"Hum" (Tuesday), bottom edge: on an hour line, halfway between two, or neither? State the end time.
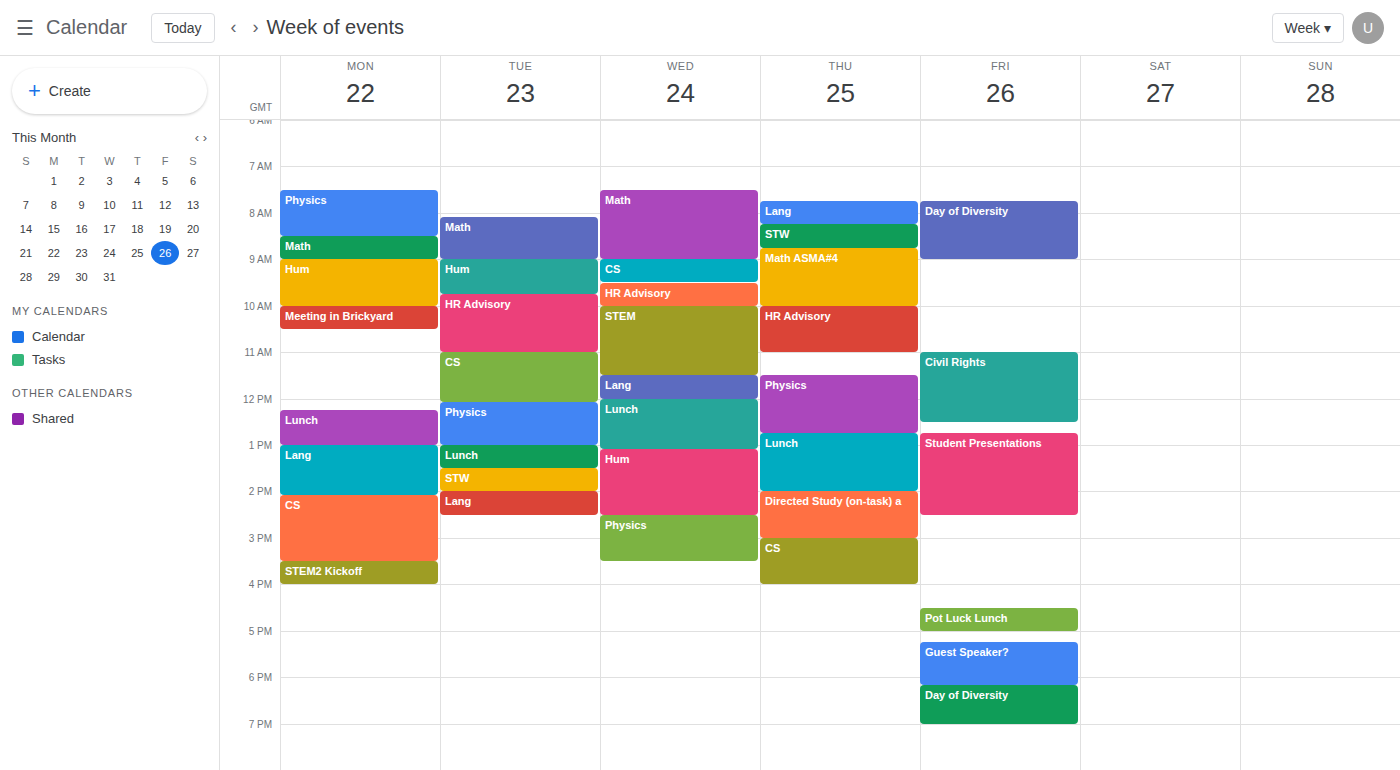
9:45 AM -- neither: three quarters of the way from the 9 AM line to the 10 AM line.